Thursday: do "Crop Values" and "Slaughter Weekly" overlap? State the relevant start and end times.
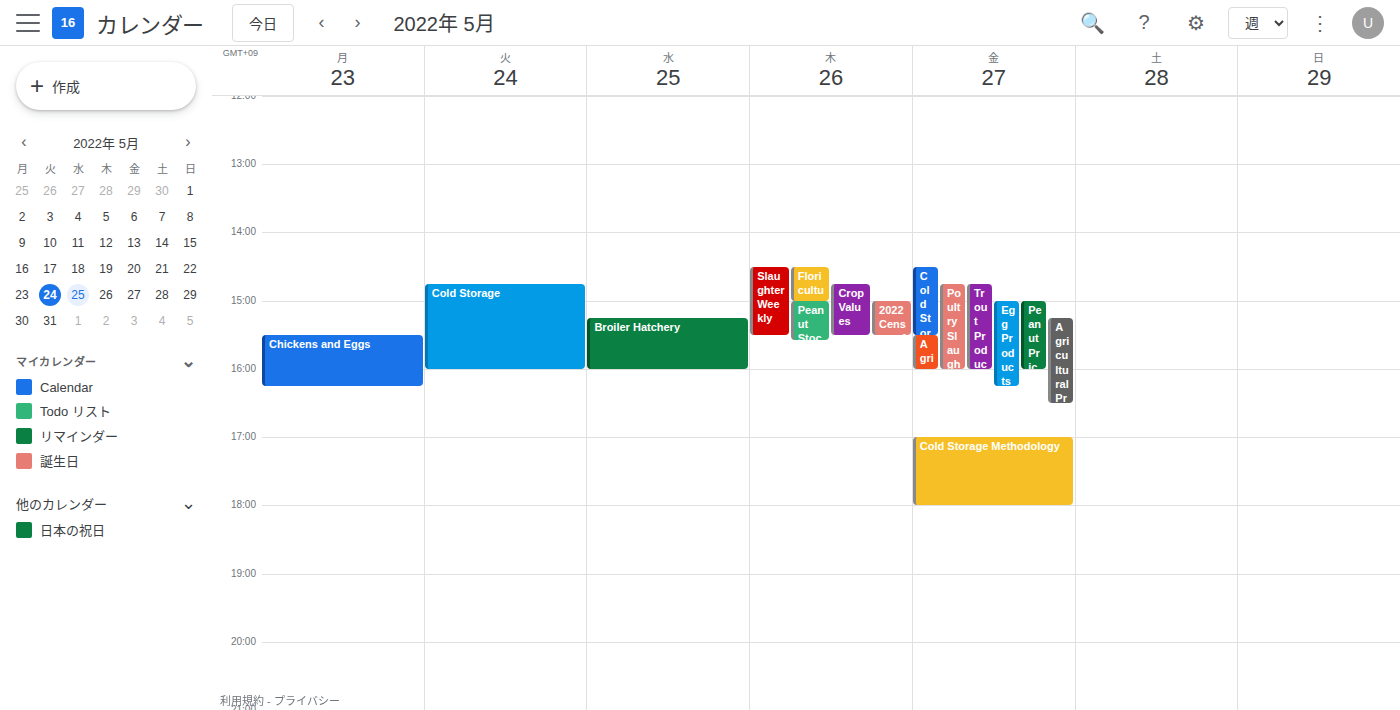
"Crop Values" runs 2:45 PM to 3:30 PM, inside "Slaughter Weekly" -- they overlap.